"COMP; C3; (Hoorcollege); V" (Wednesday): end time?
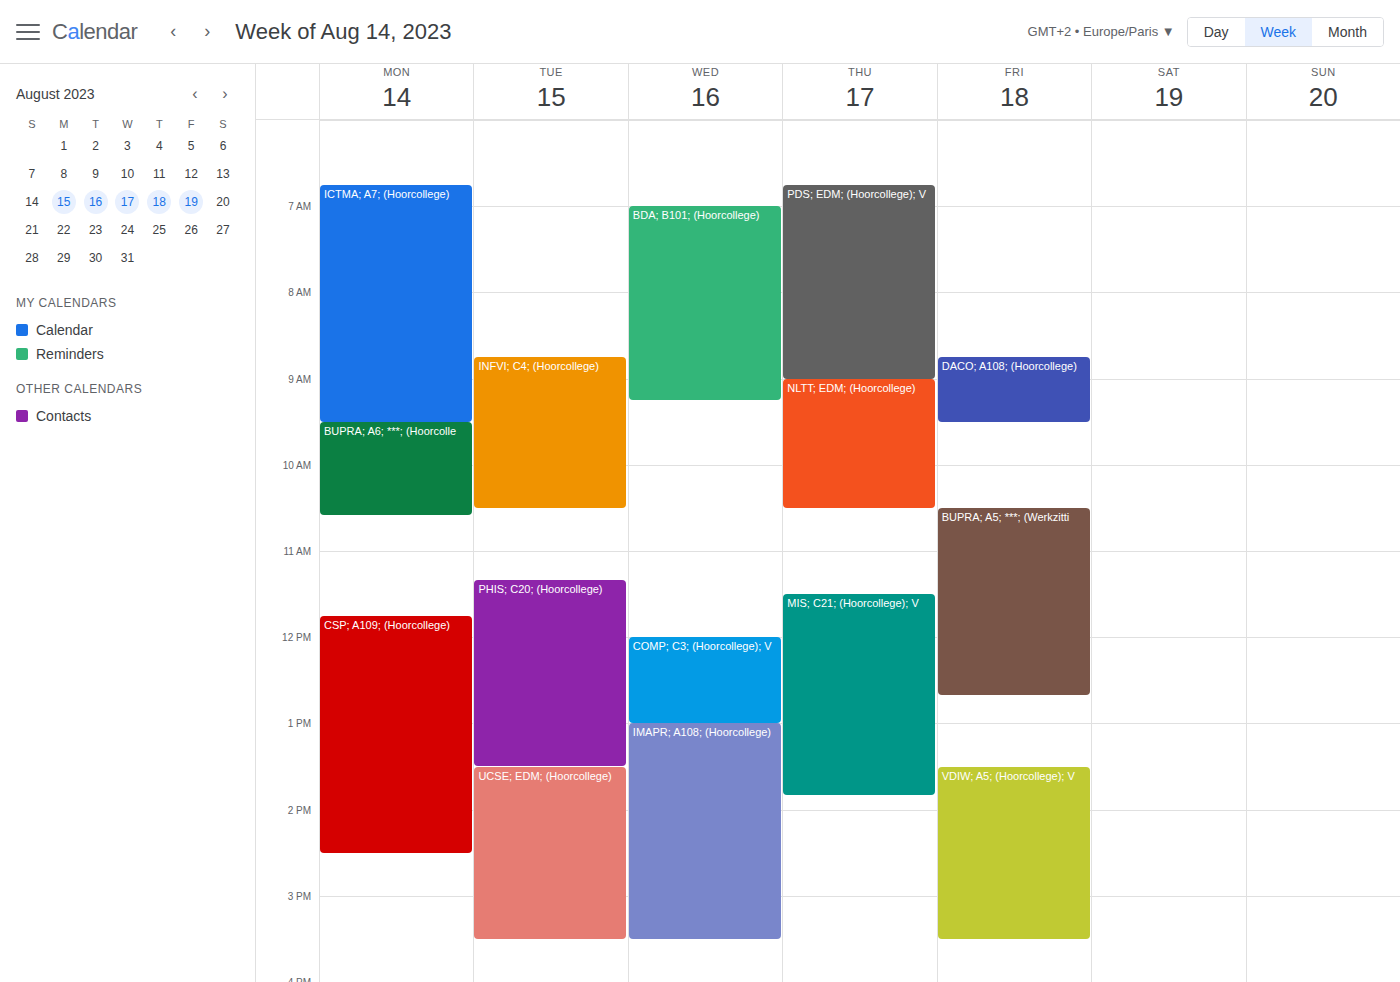
1:00 PM